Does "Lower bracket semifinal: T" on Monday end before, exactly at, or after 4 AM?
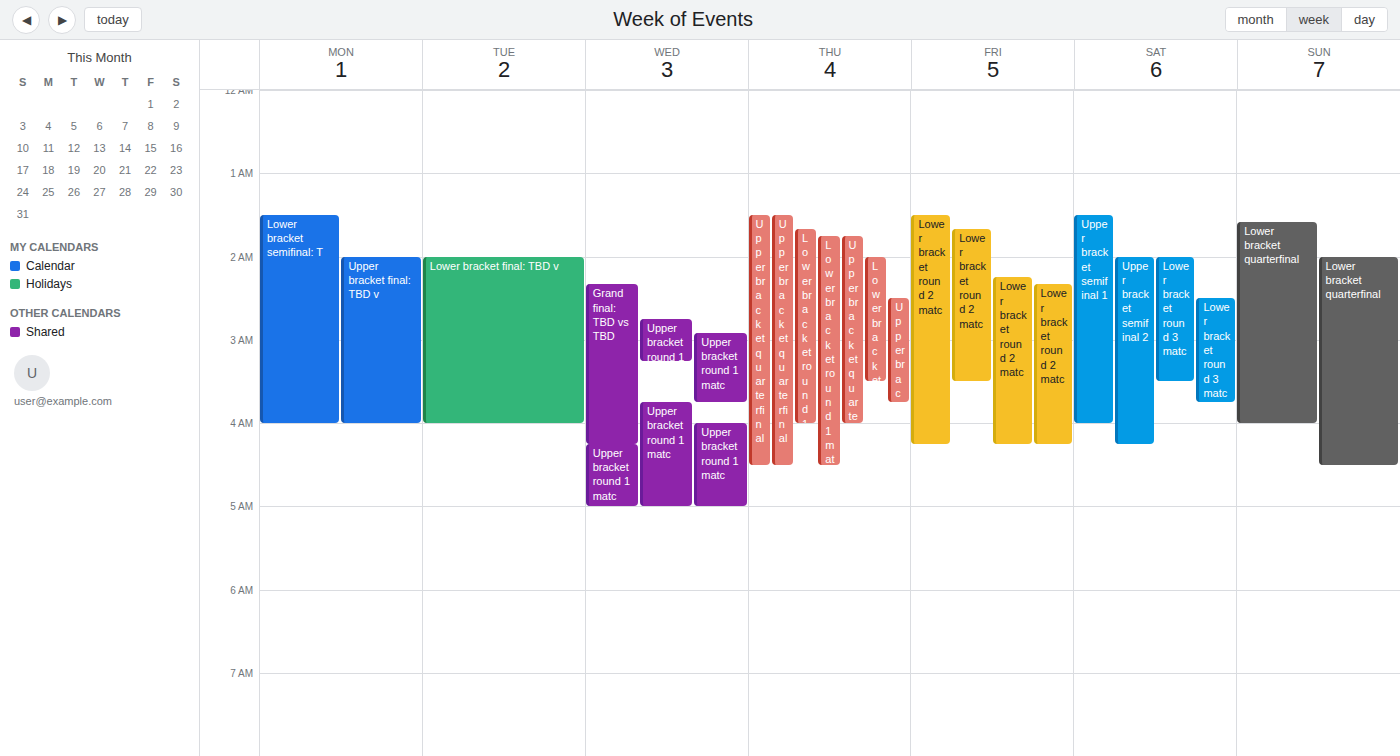
4:00 AM -- exactly at 4 AM, on the 4 AM line.